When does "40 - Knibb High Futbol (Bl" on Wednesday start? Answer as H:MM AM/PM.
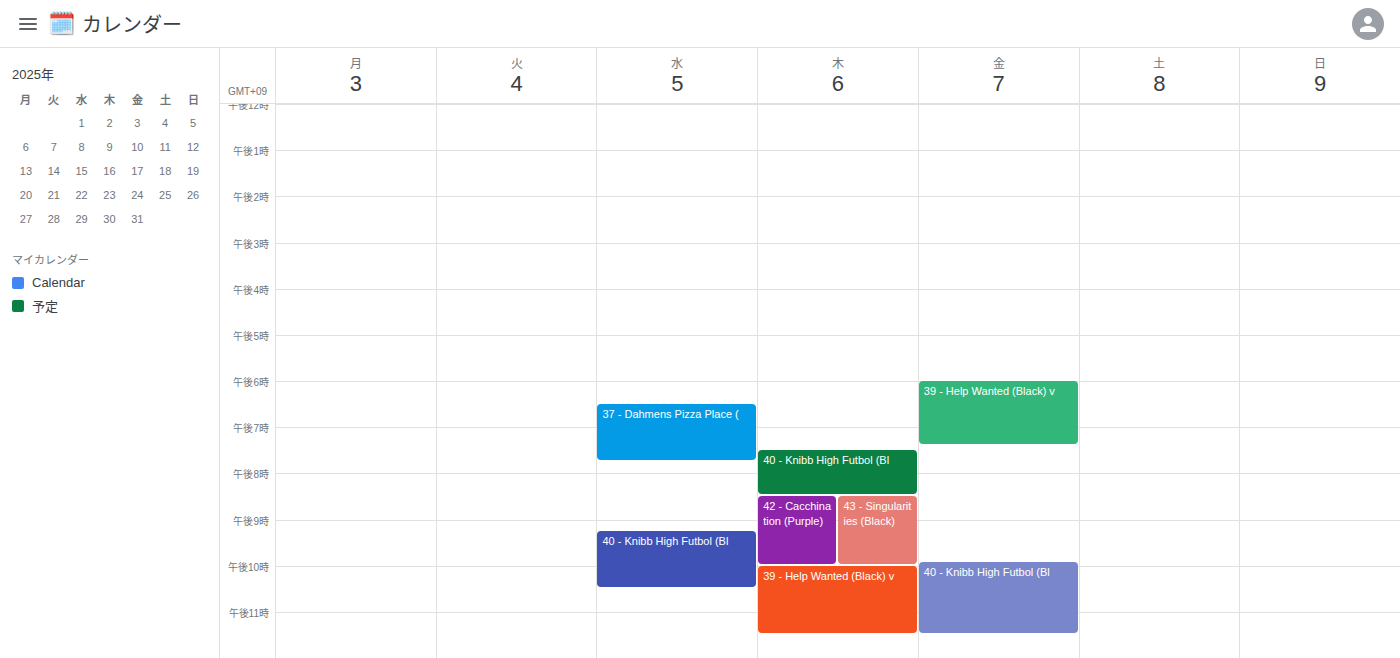
9:15 PM